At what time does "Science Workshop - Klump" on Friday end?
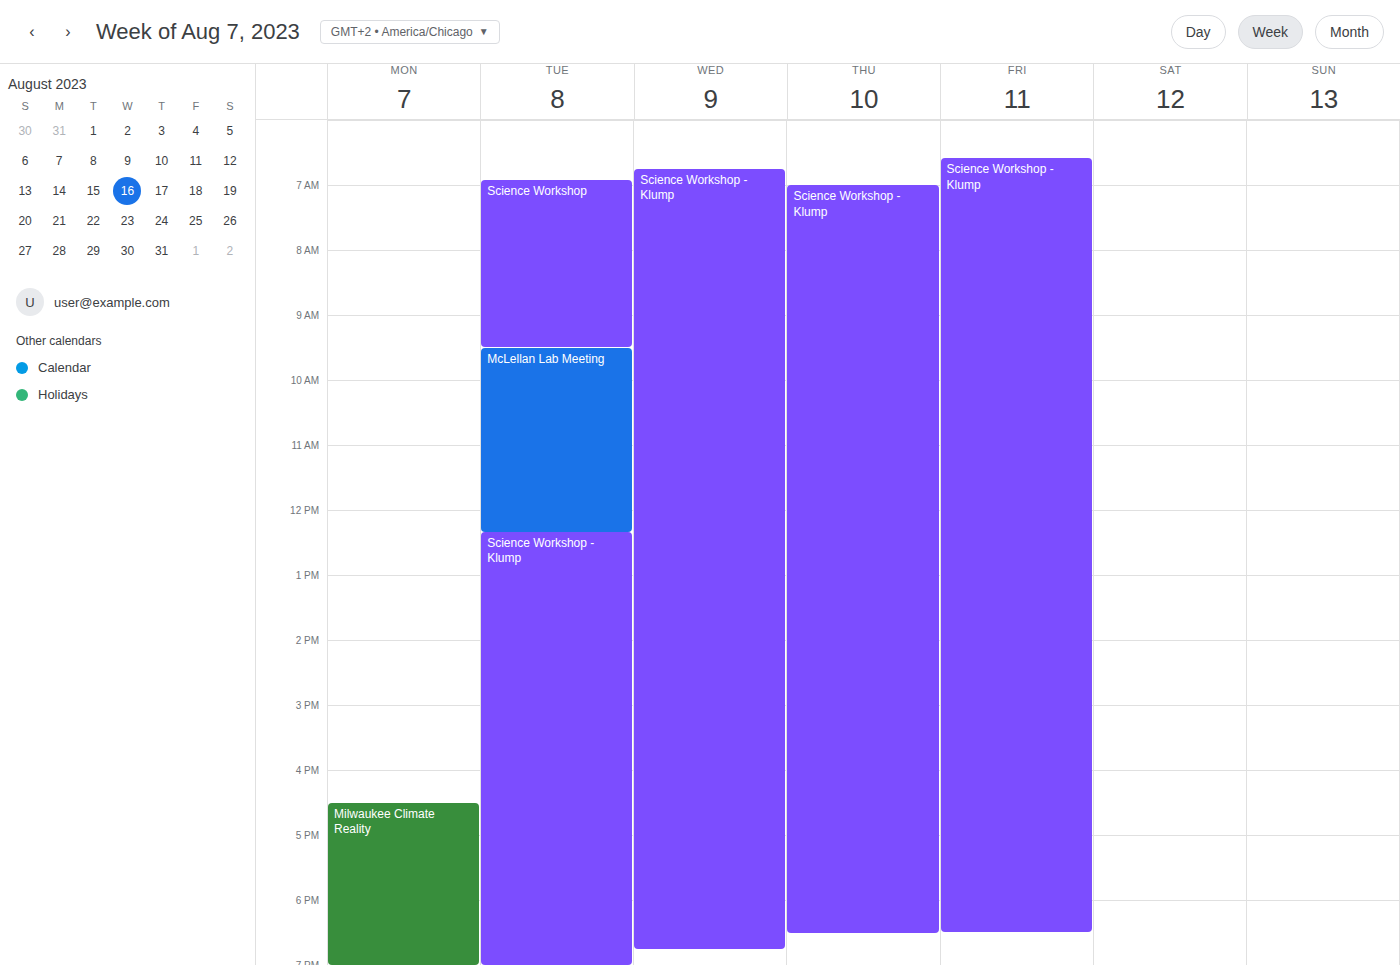
18:30